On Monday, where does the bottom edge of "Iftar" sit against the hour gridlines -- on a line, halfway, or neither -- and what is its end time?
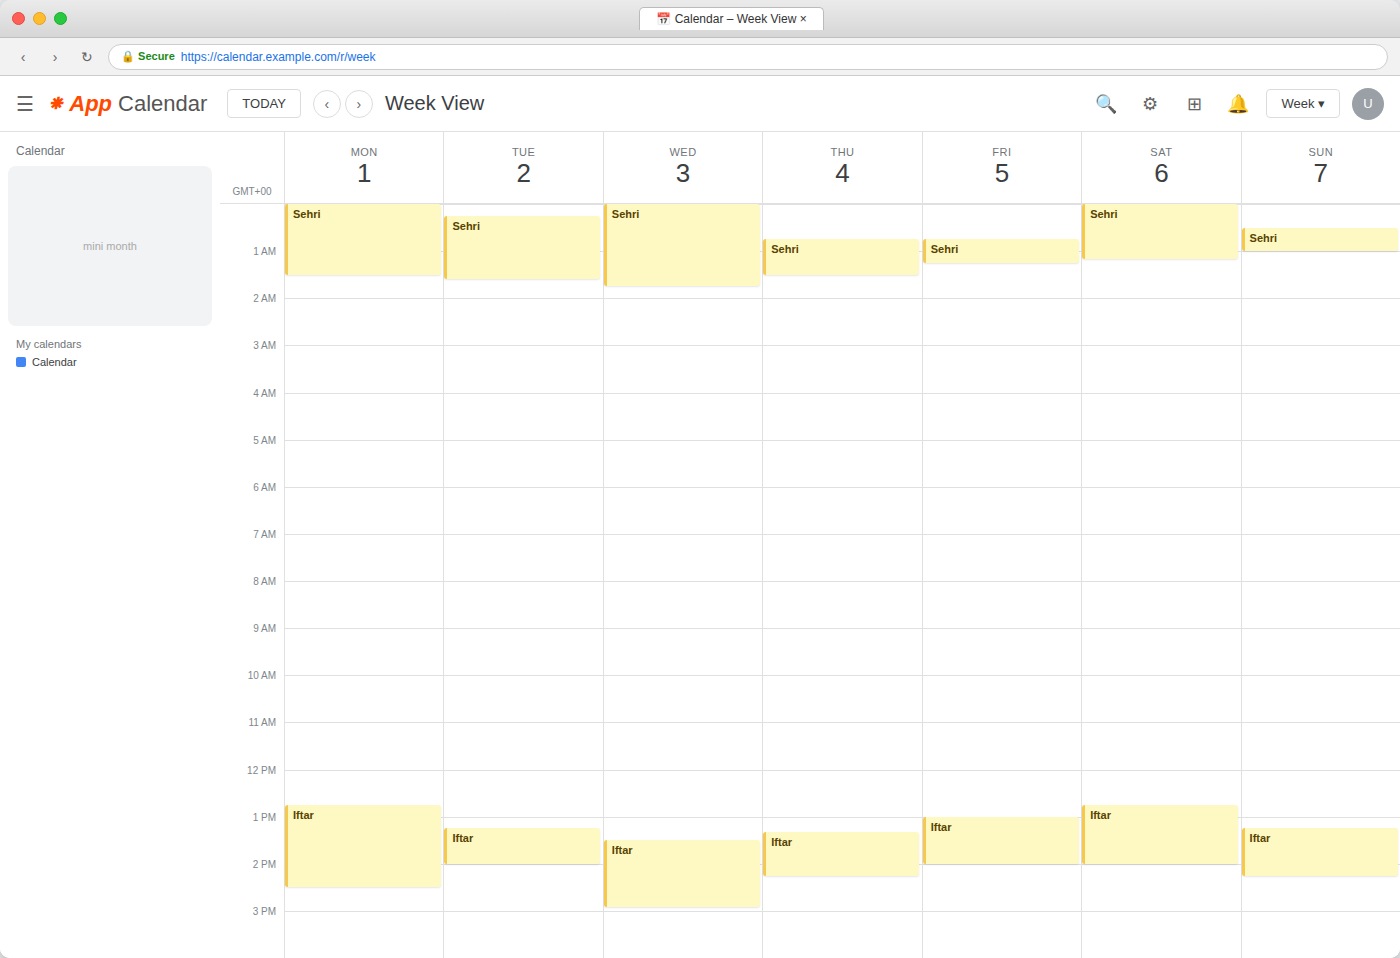
2:30 PM -- halfway between the 2 PM and 3 PM lines.